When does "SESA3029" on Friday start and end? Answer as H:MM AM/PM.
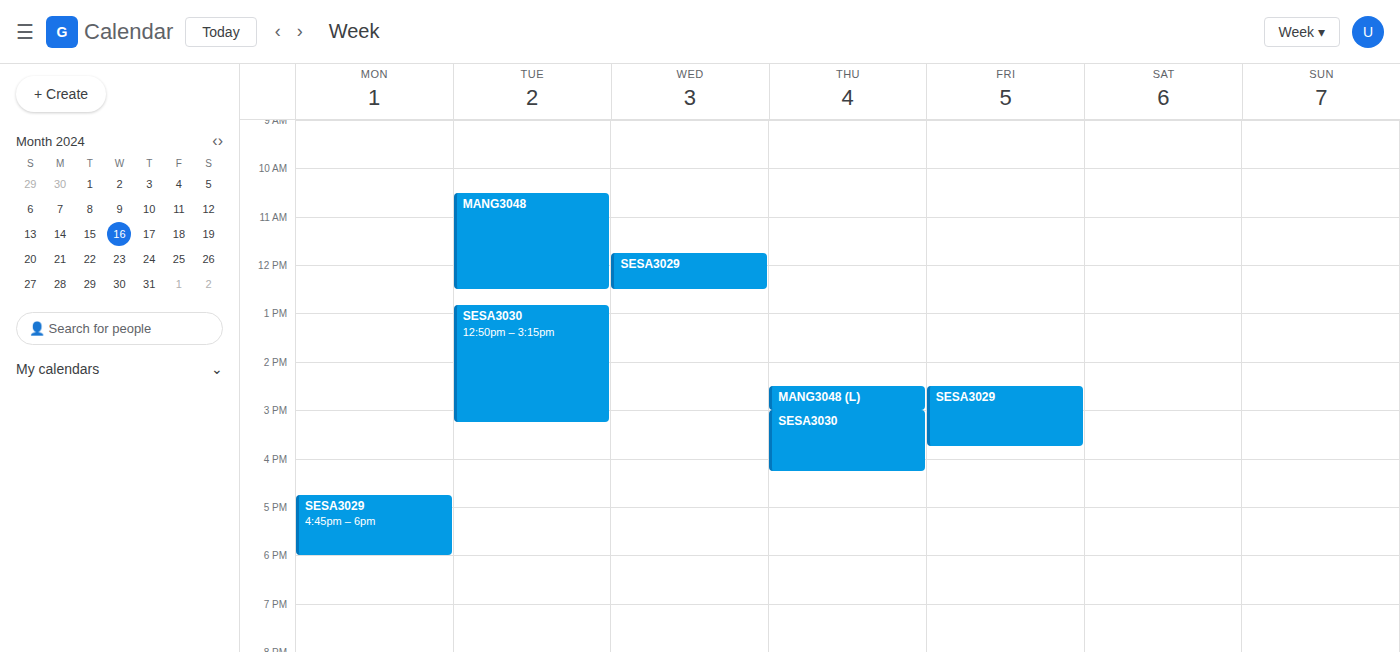
2:30 PM to 3:45 PM